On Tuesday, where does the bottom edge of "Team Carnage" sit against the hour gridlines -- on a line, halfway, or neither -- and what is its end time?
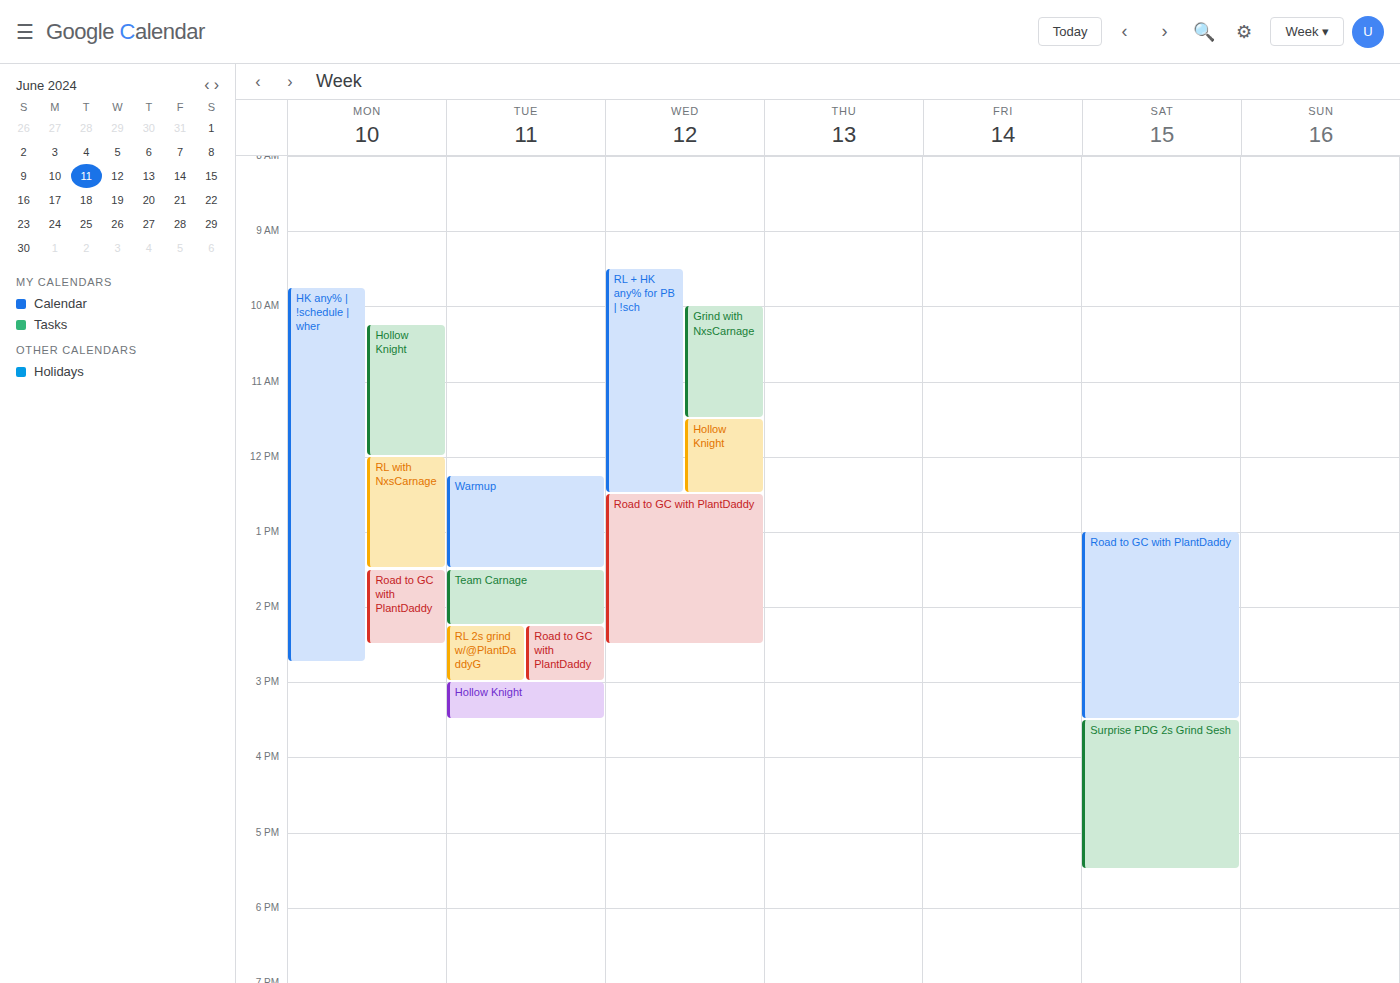
14:15 -- neither: a quarter of the way from the 14:00 line to the 15:00 line.